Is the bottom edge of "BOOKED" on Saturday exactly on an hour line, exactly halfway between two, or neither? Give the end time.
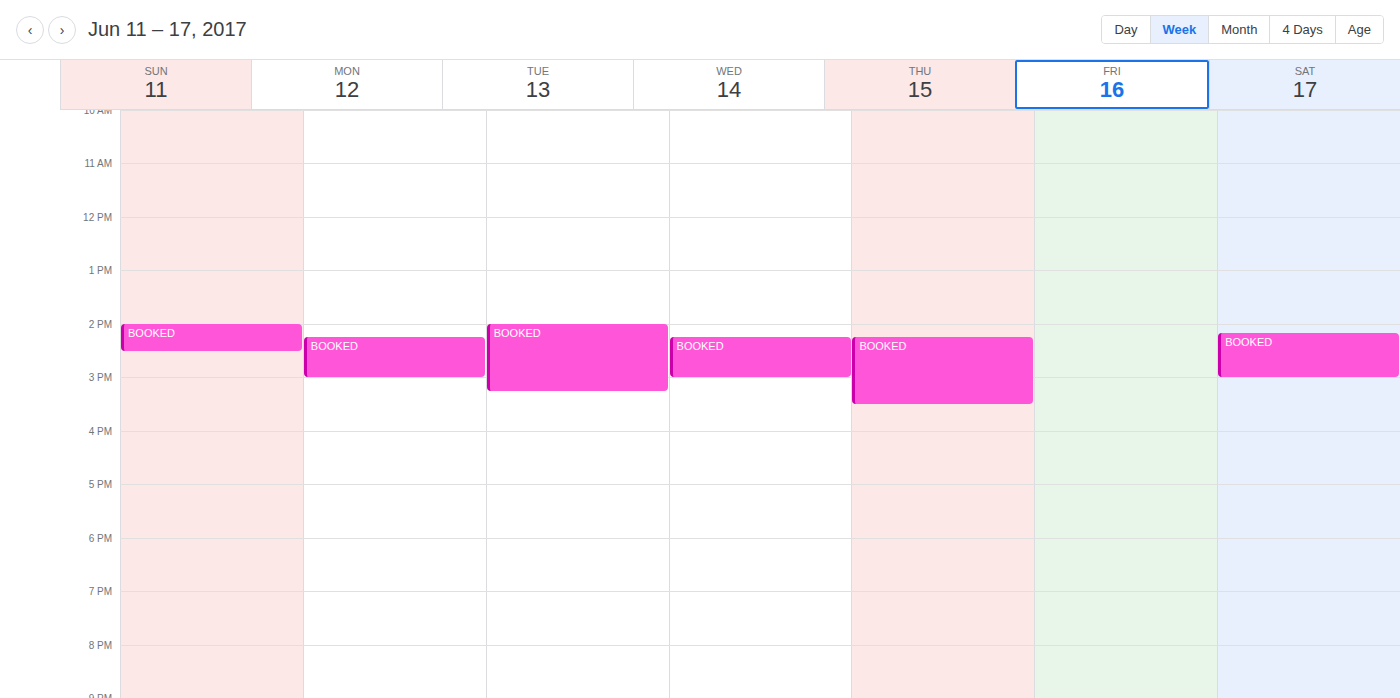
3:00 PM -- exactly on the 3 PM line.